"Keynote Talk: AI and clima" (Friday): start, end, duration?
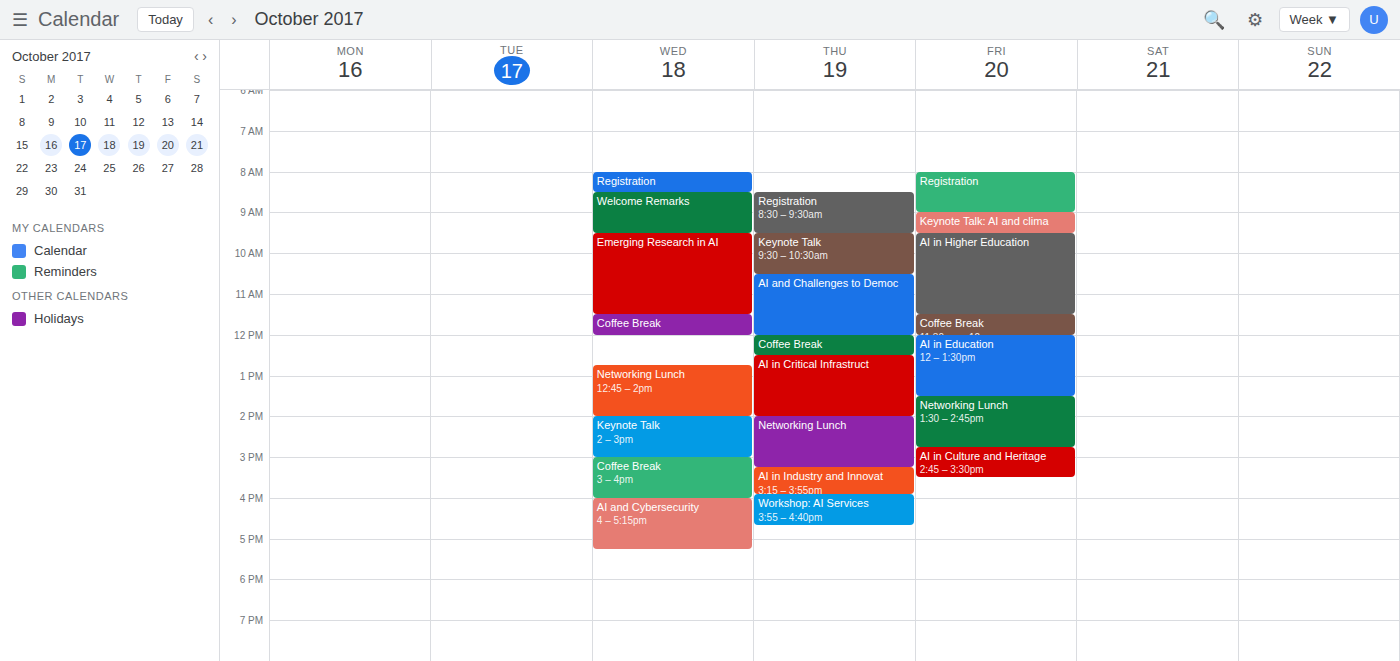
9:00 AM to 9:30 AM, 30 minutes